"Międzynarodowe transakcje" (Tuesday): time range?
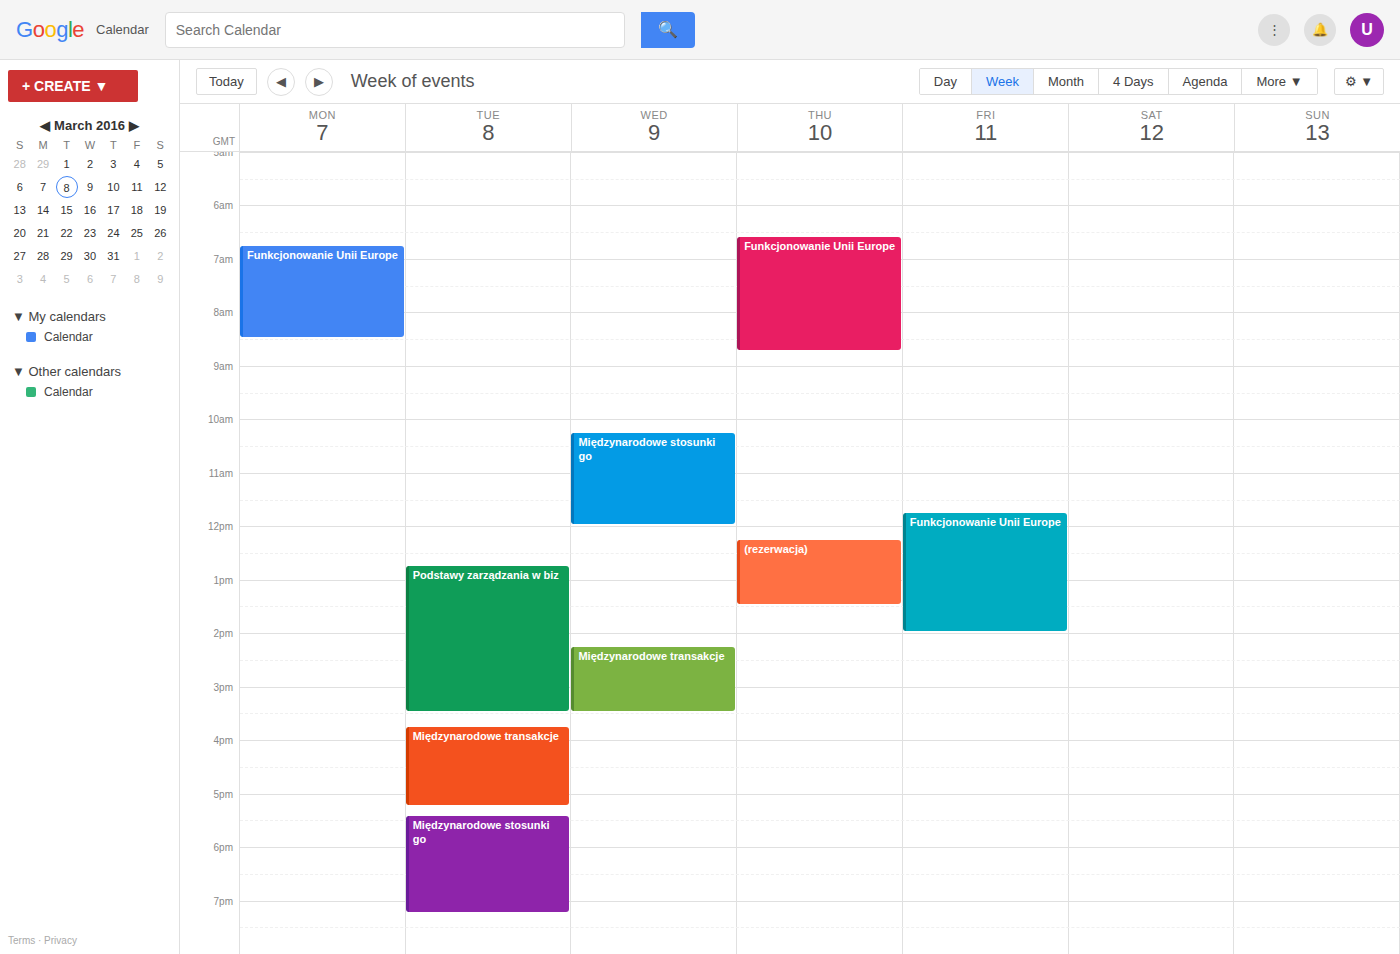
3:45 PM to 5:15 PM